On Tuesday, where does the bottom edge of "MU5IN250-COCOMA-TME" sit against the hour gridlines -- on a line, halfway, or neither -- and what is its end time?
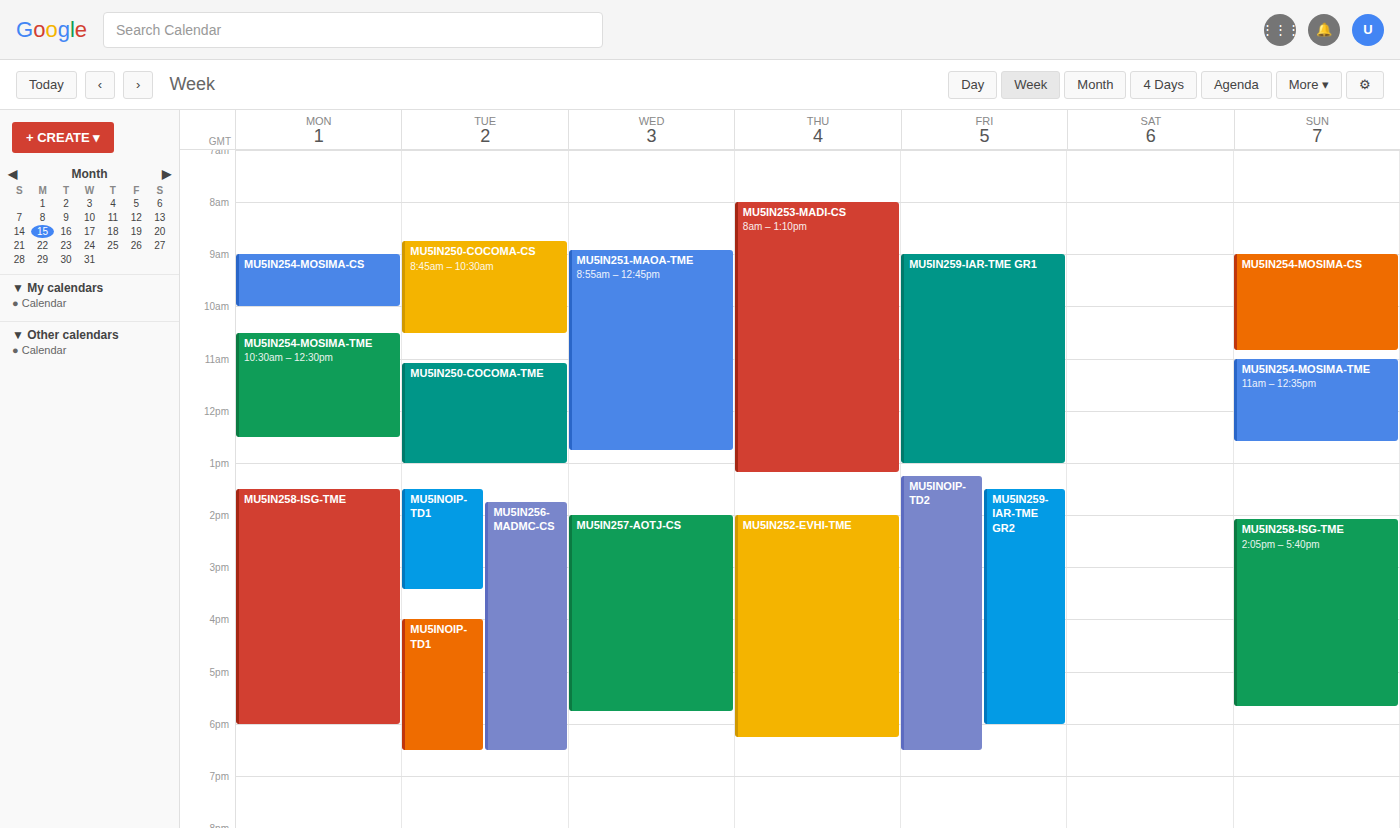
1:00 PM -- exactly on the 1 PM line.